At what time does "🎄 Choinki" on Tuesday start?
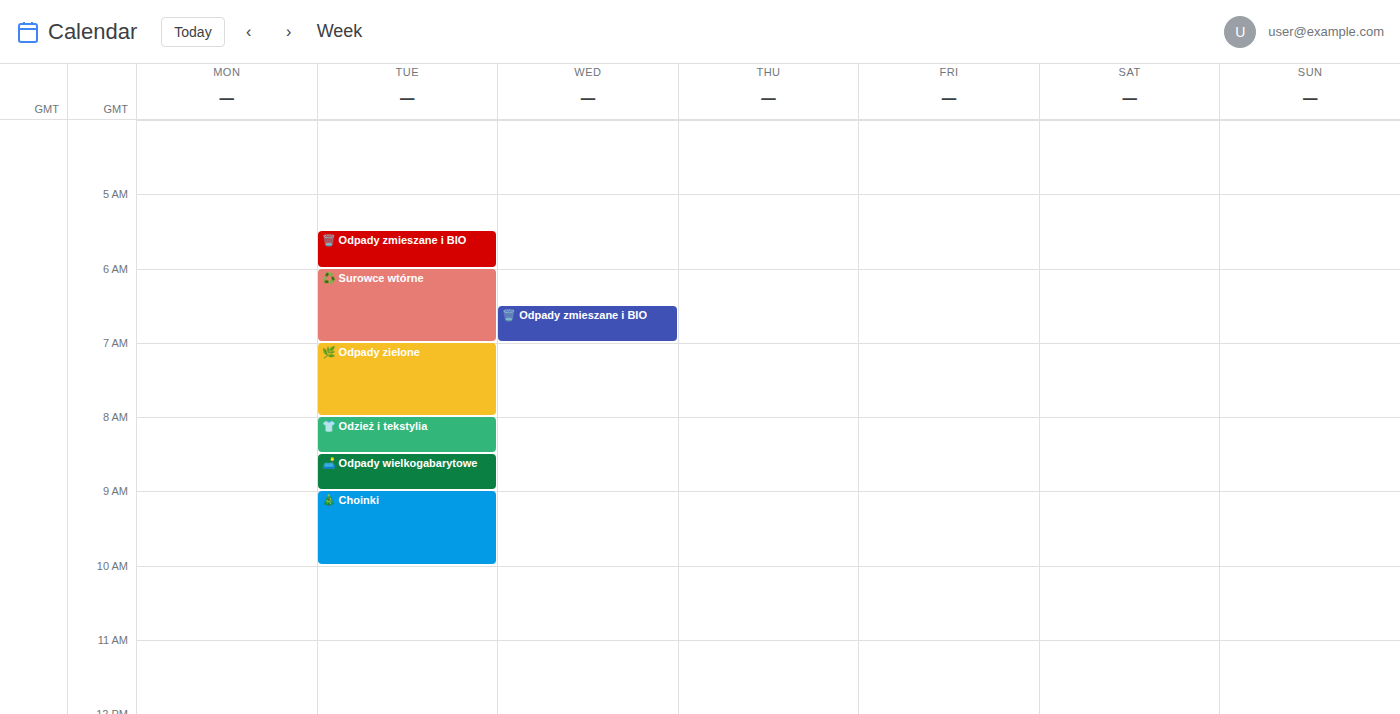
9:00 AM